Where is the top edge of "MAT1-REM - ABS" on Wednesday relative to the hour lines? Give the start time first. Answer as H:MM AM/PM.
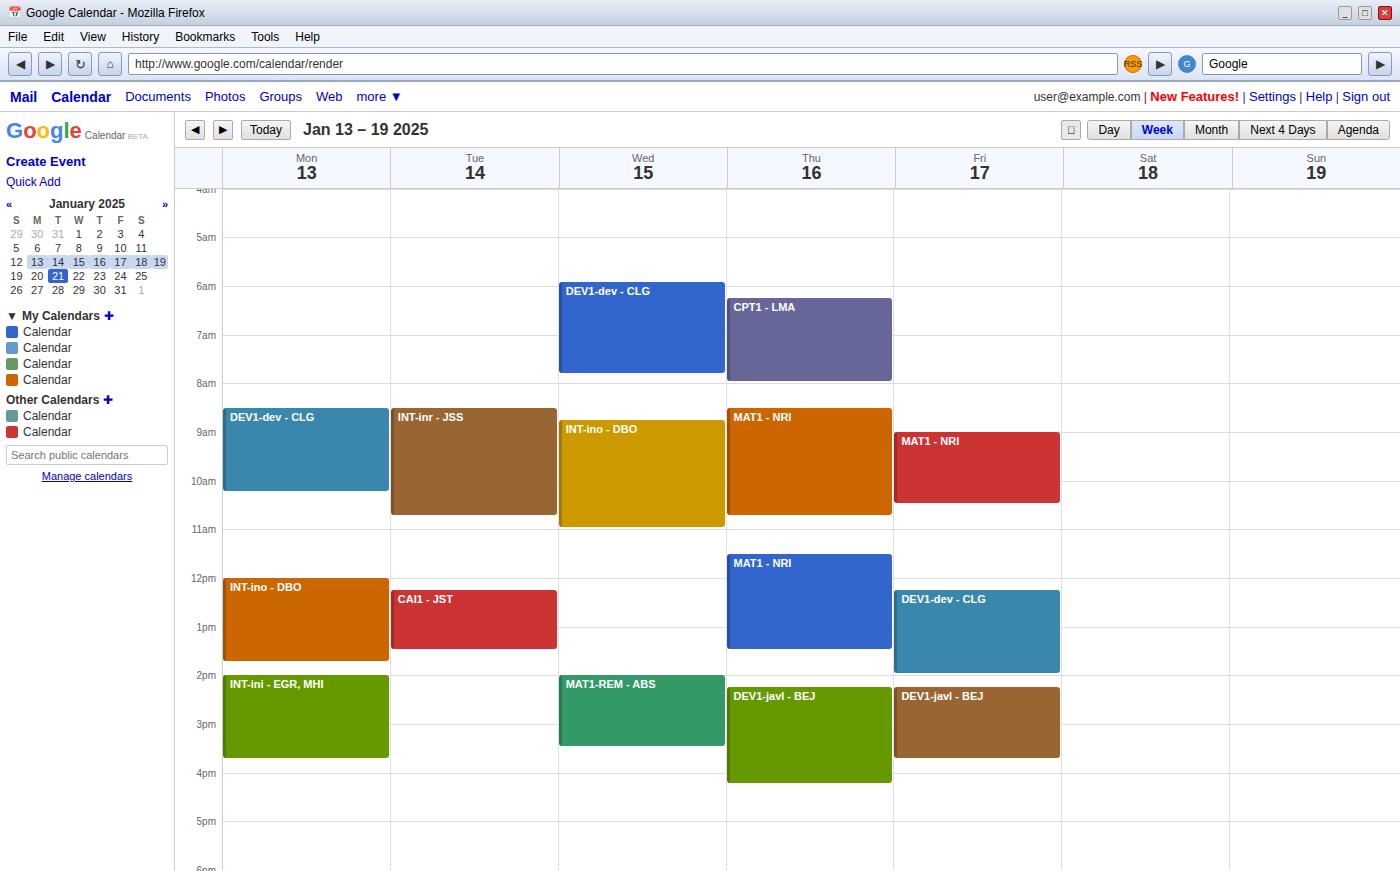
2:00 PM -- exactly on the 2 PM line.